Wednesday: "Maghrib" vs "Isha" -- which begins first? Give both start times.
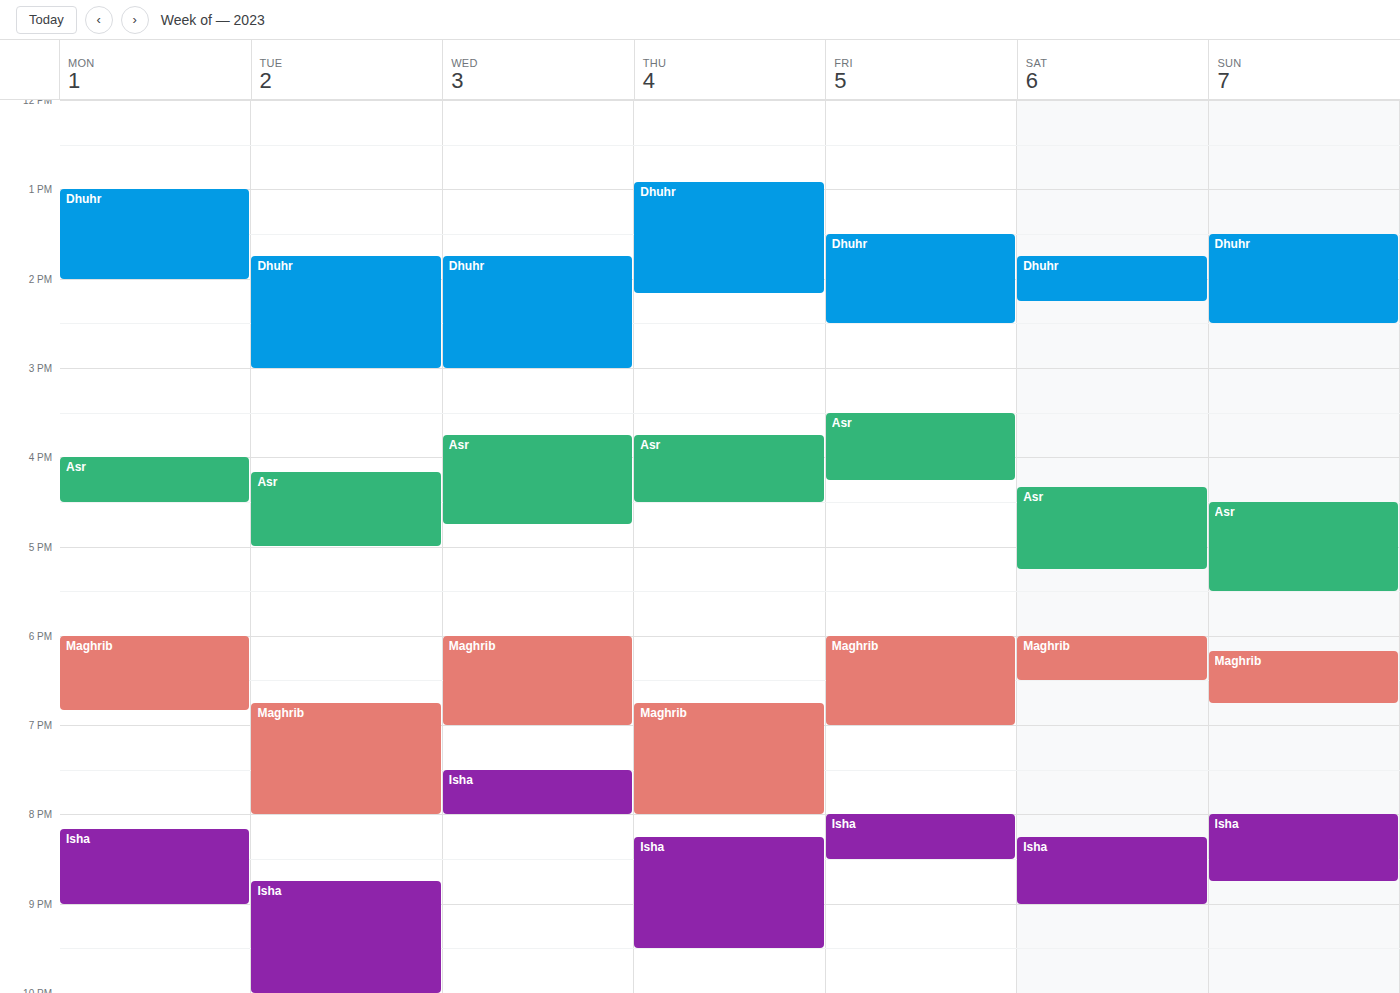
"Maghrib" 6:00 PM; "Isha" 7:30 PM.